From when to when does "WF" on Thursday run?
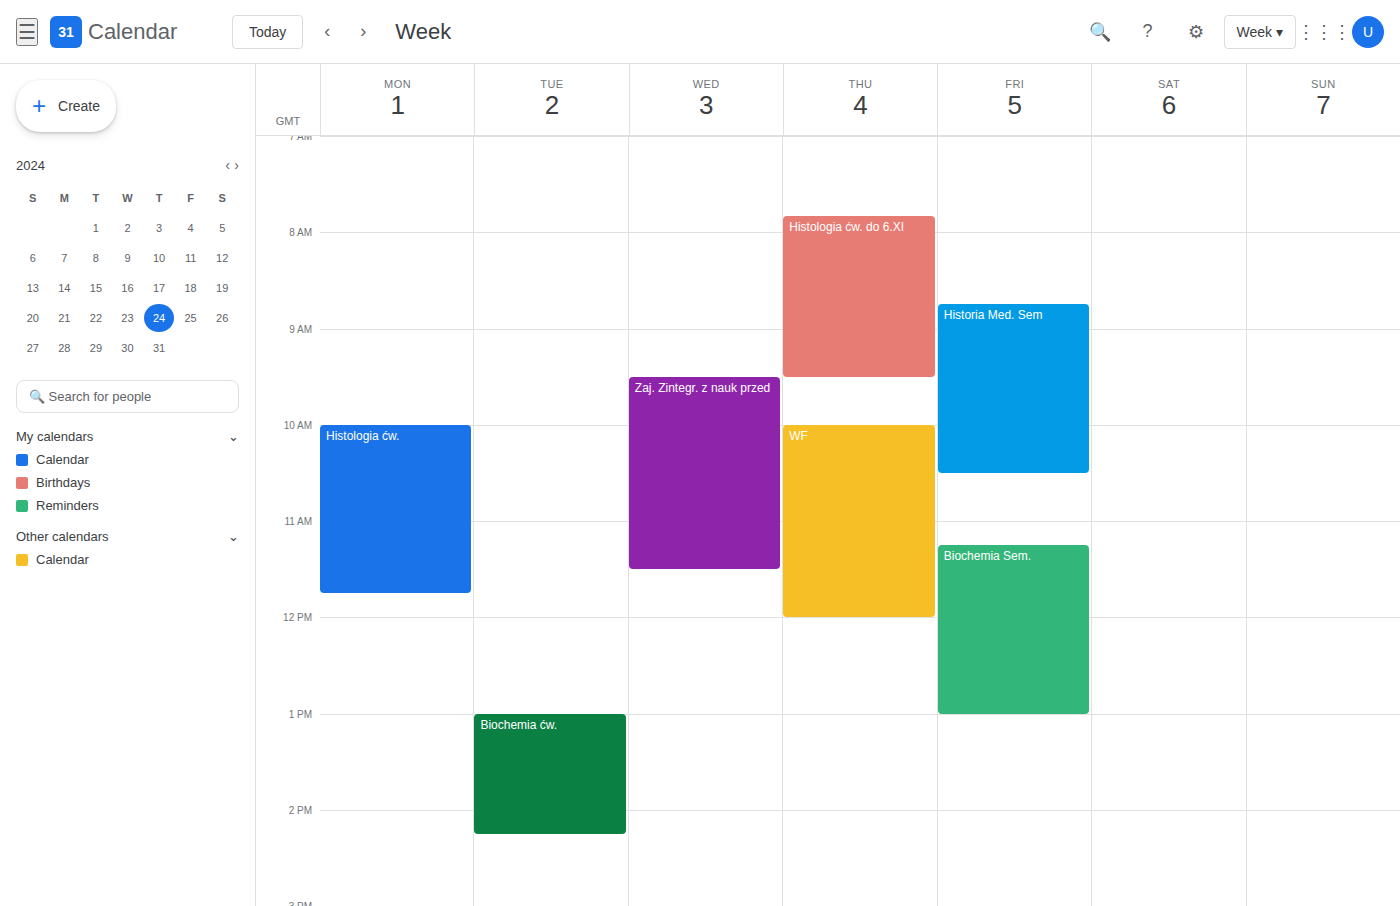
10:00 AM to 12:00 PM